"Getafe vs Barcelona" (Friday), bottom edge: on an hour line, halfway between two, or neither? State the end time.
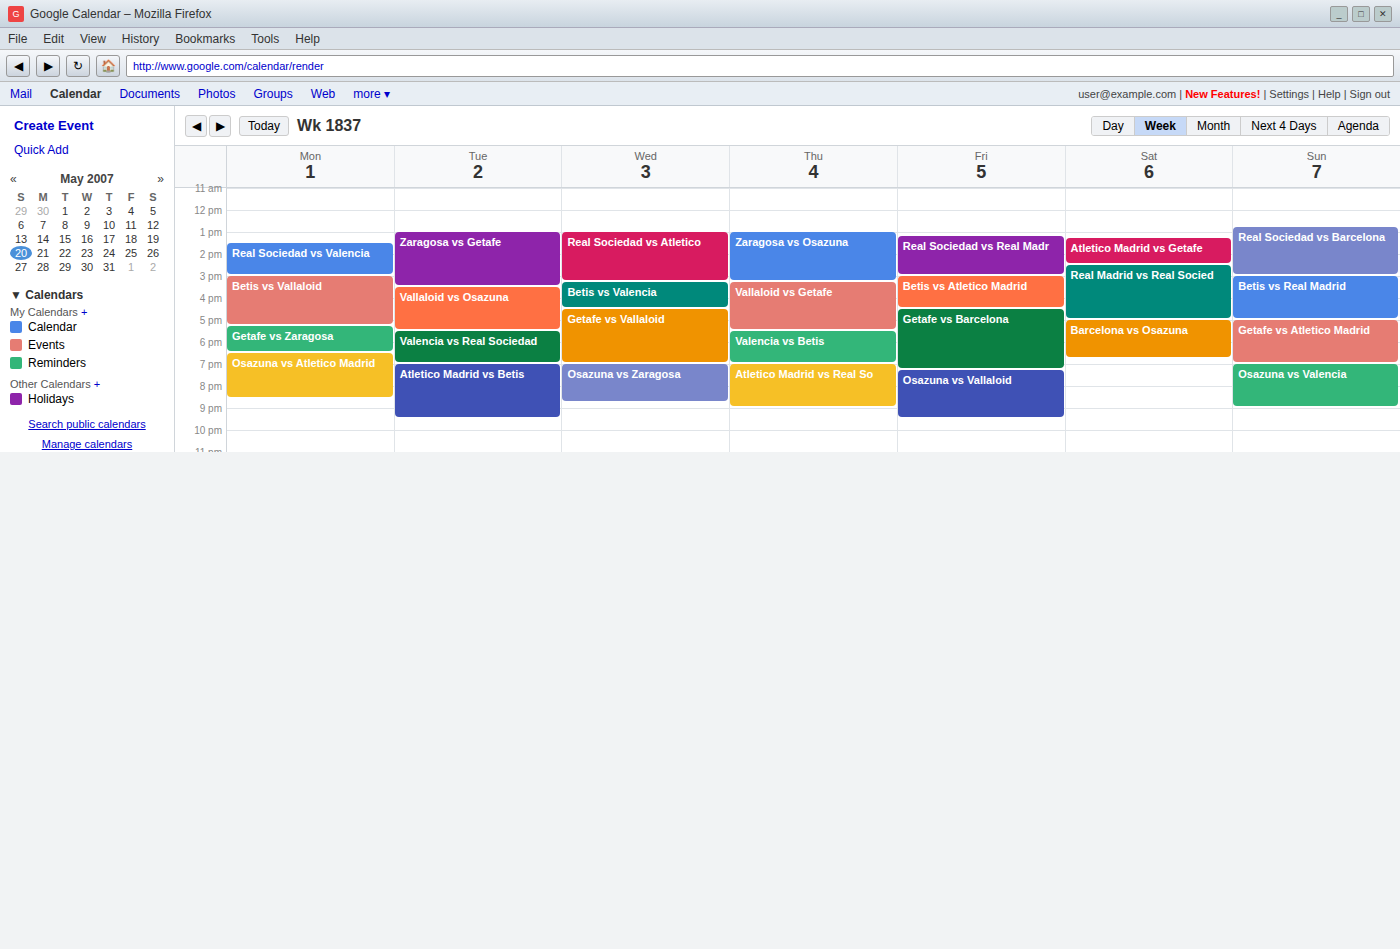
19:15 -- neither: a quarter of the way from the 19:00 line to the 20:00 line.